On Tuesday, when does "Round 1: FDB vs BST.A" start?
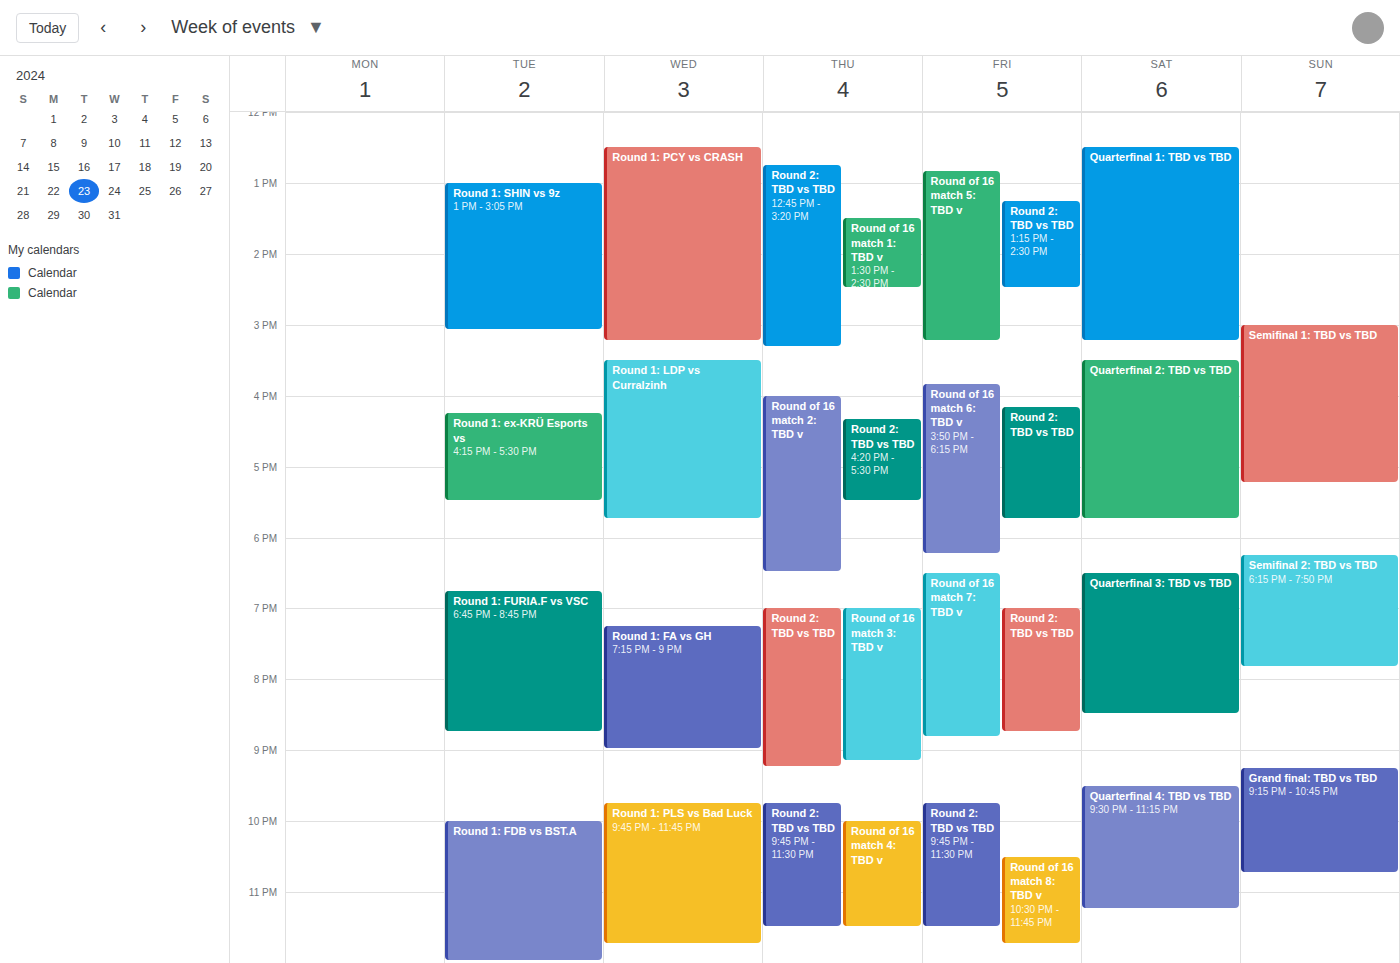
10:00 PM